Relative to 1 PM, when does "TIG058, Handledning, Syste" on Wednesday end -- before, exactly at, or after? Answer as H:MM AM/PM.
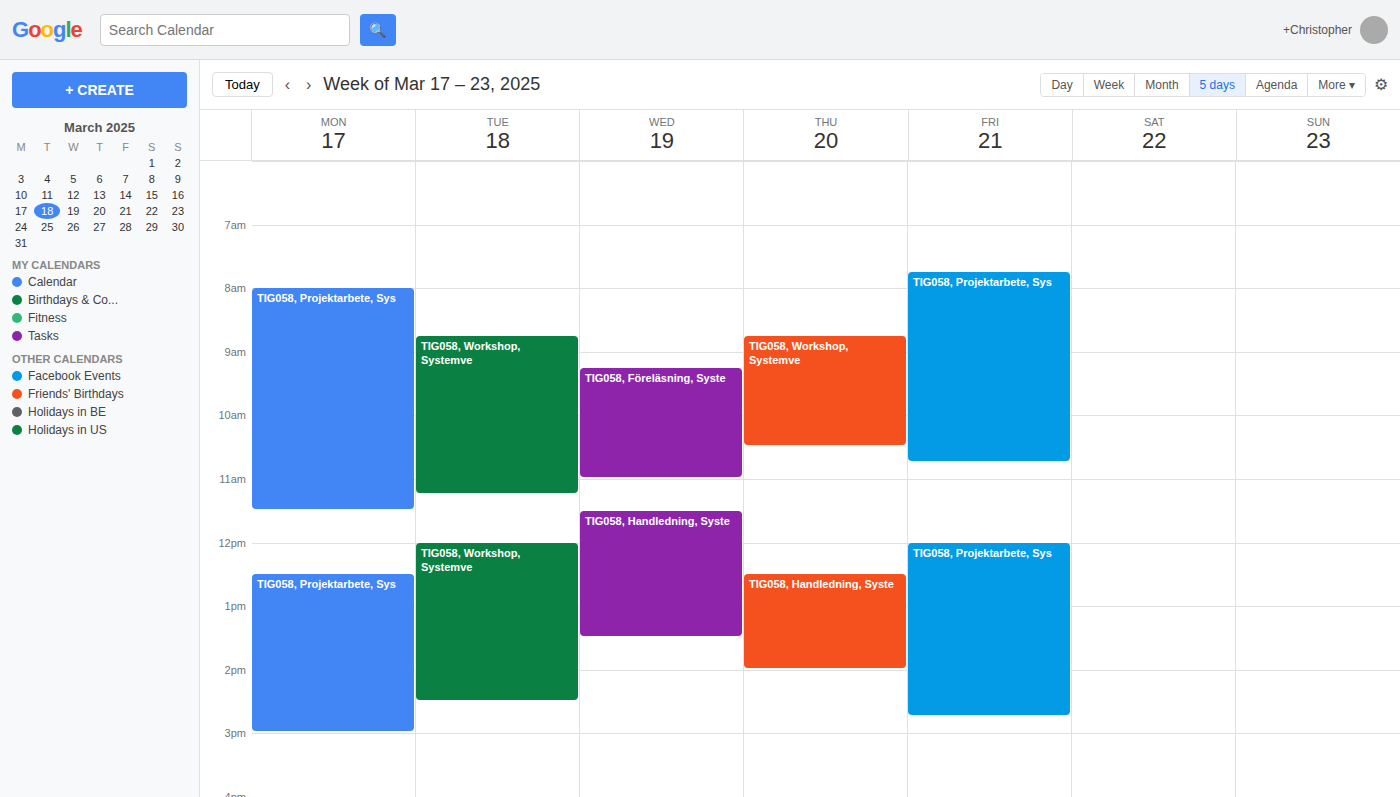
1:30 PM -- after 1 PM, 30 minutes below the 1 PM line.